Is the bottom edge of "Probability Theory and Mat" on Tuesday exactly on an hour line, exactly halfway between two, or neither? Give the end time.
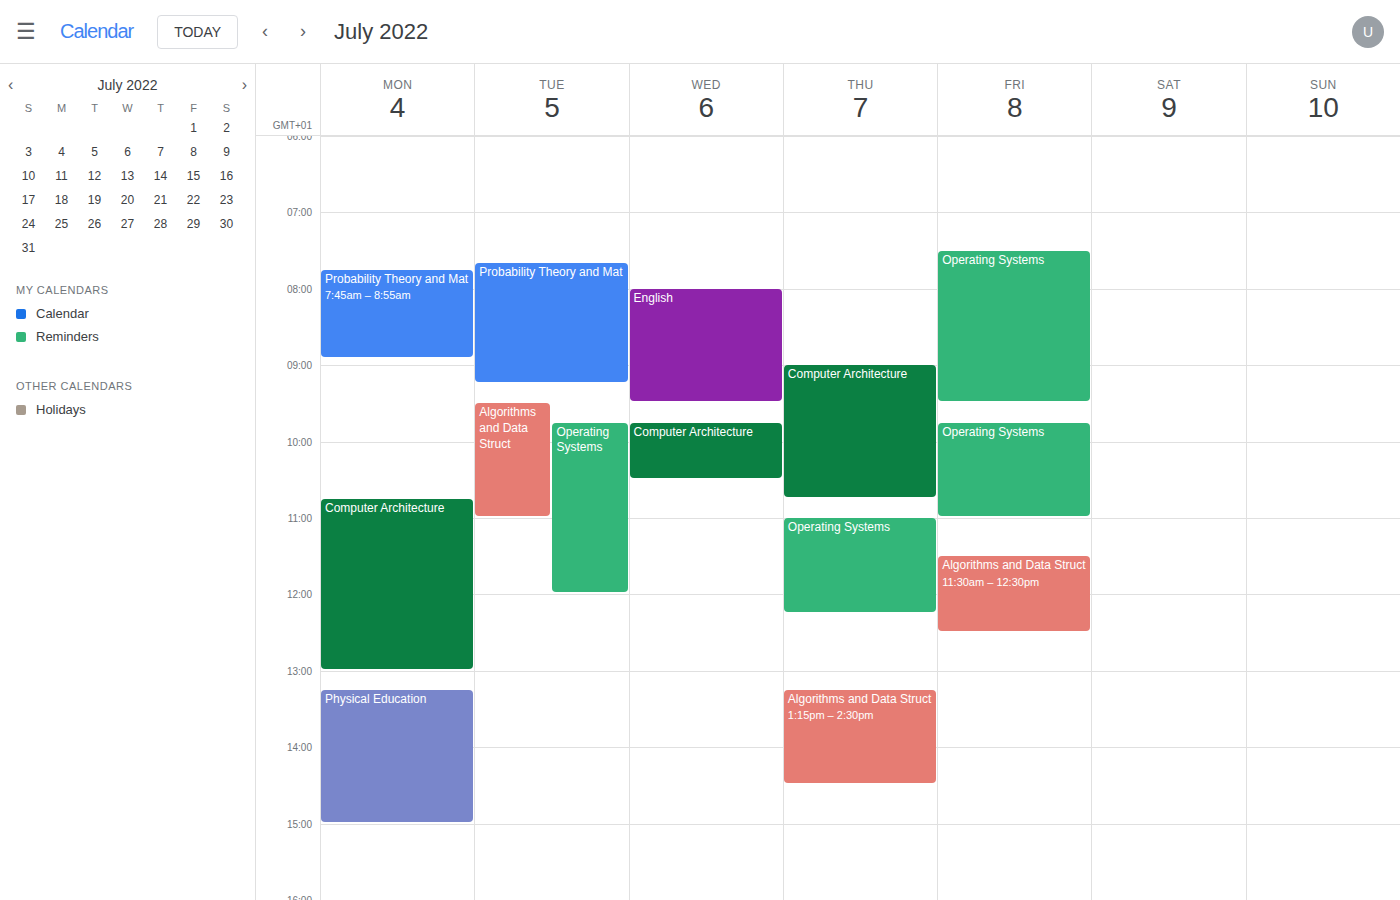
9:15 AM -- neither: a quarter of the way from the 9 AM line to the 10 AM line.